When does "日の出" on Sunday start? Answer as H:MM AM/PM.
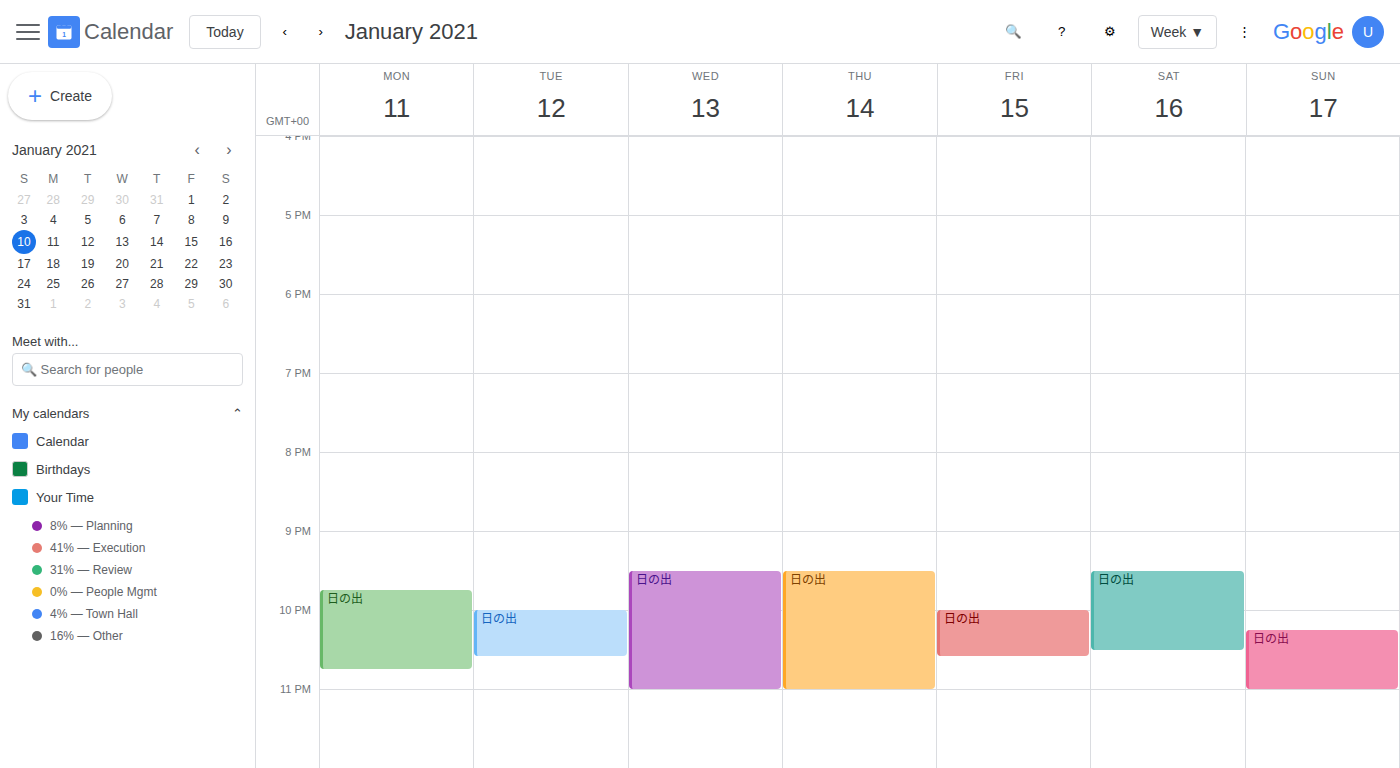
10:15 PM